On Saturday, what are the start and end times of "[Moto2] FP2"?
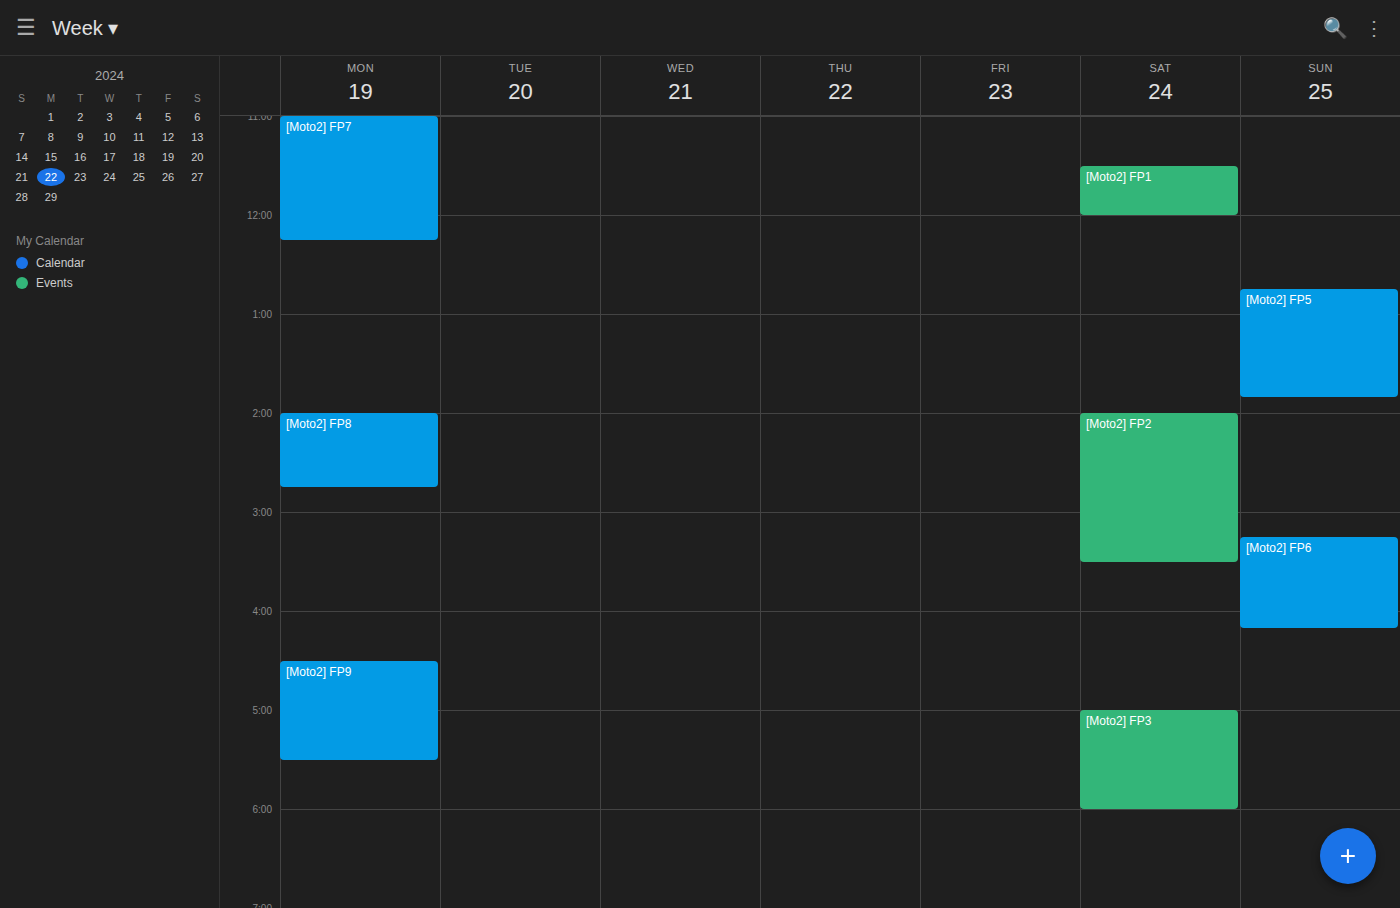
2:00 PM to 3:30 PM